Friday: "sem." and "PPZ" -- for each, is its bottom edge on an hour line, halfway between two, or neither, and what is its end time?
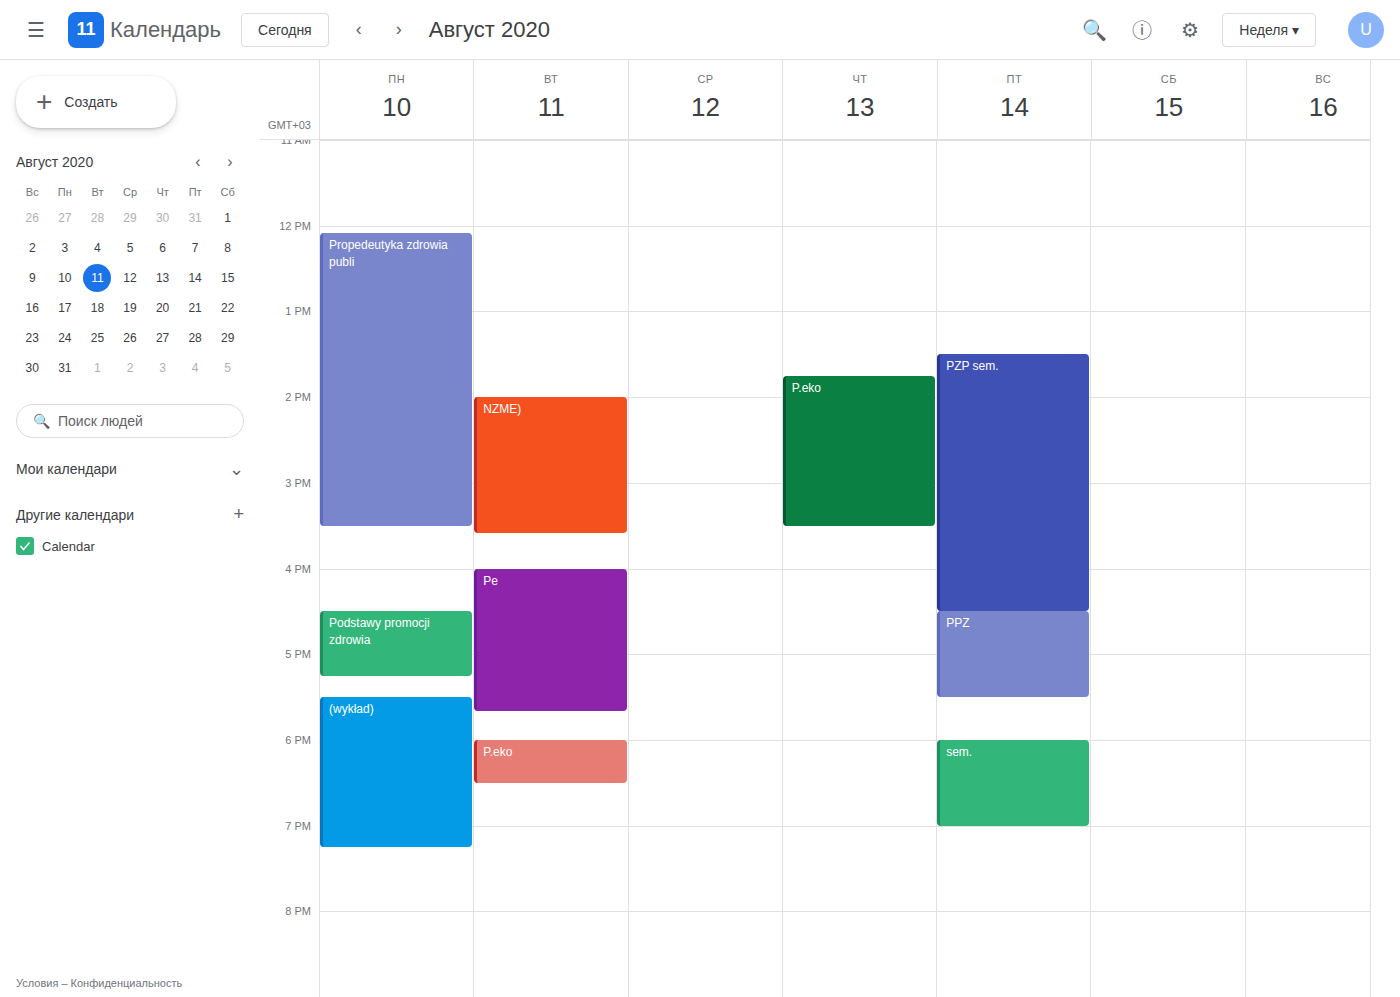
"sem.": 7:00 PM, exactly on the 7 PM line. "PPZ": 5:30 PM, halfway between the 5 PM and 6 PM lines.